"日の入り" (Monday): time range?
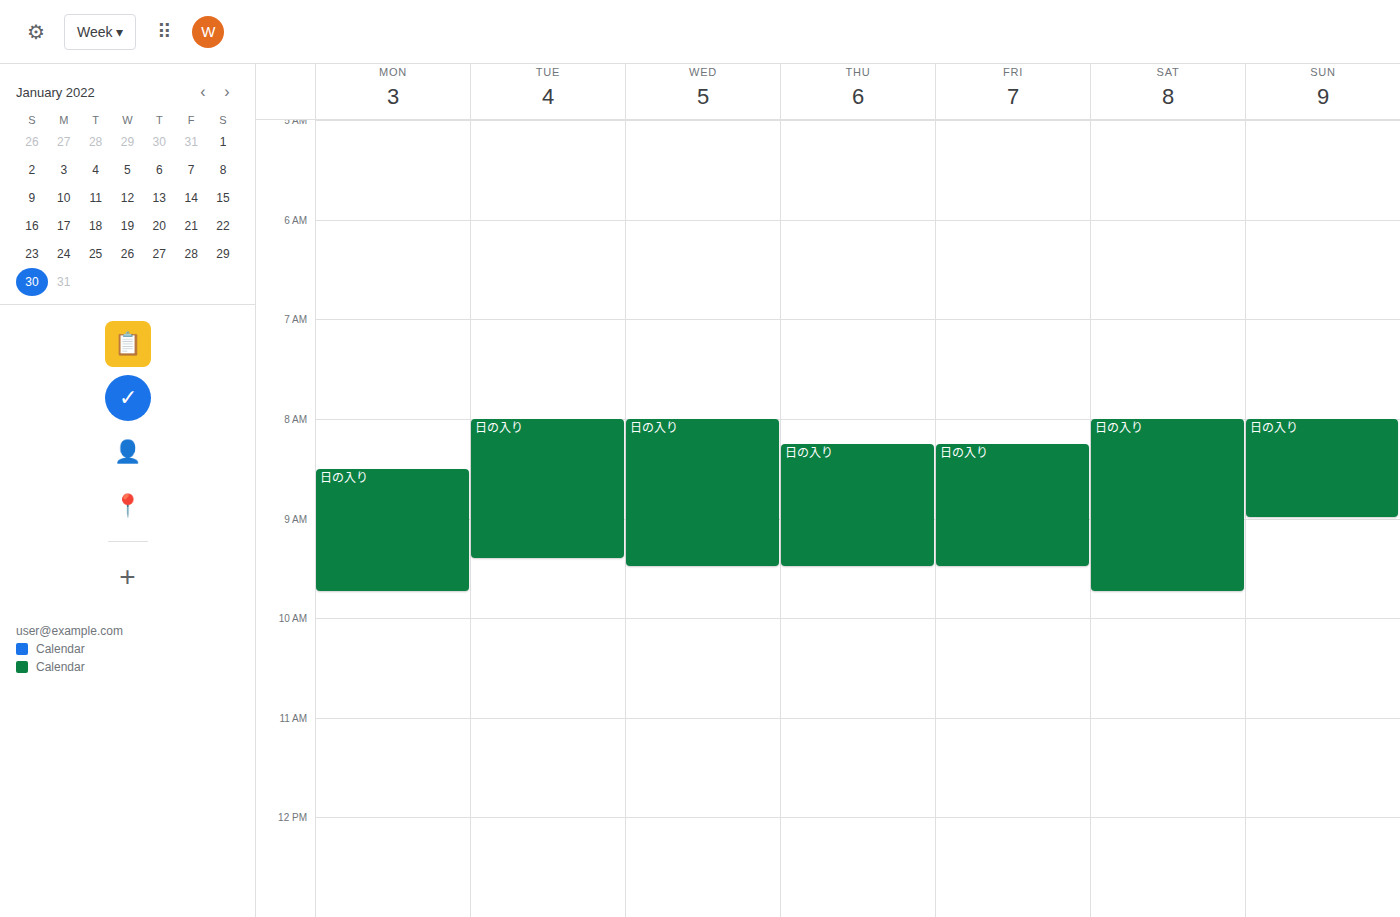
8:30 AM to 9:45 AM